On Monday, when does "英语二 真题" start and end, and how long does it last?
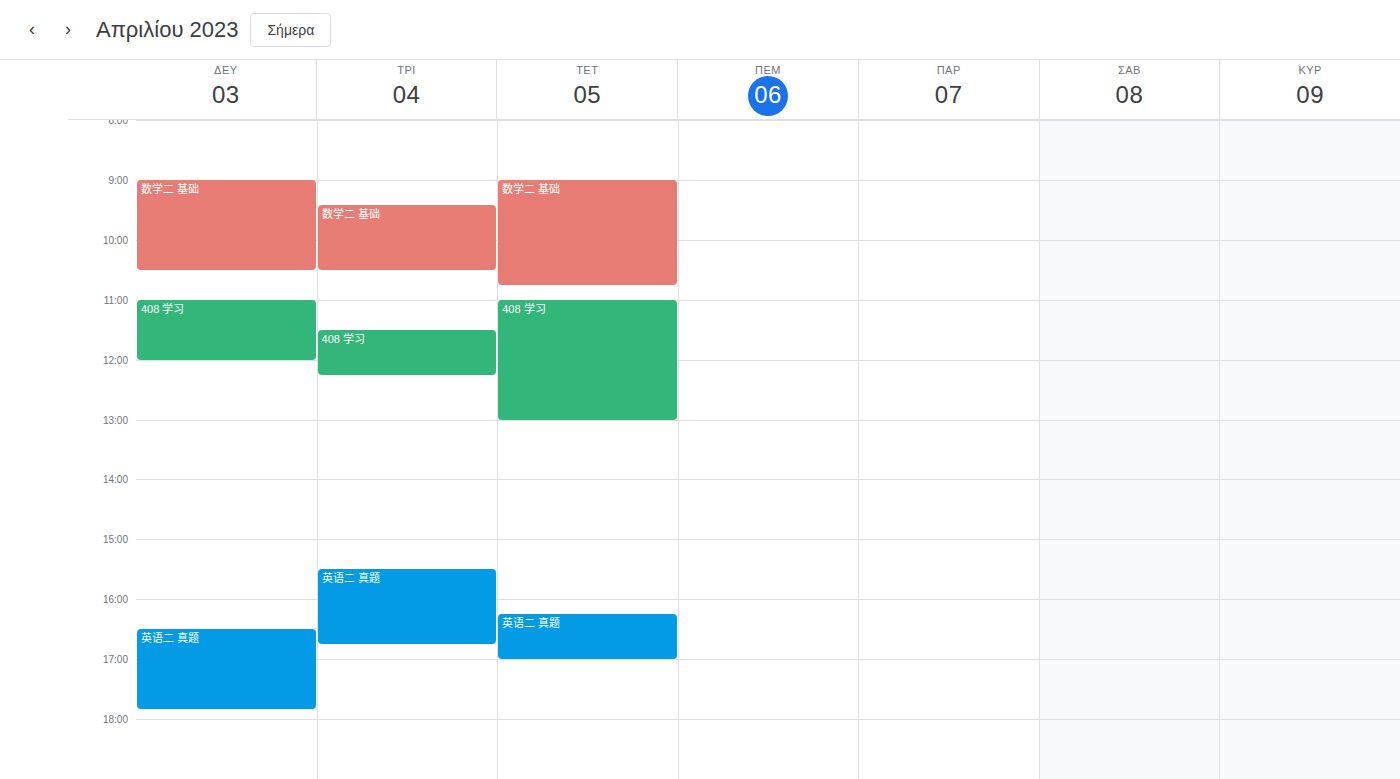
16:30 to 17:50, 1 hour 20 minutes